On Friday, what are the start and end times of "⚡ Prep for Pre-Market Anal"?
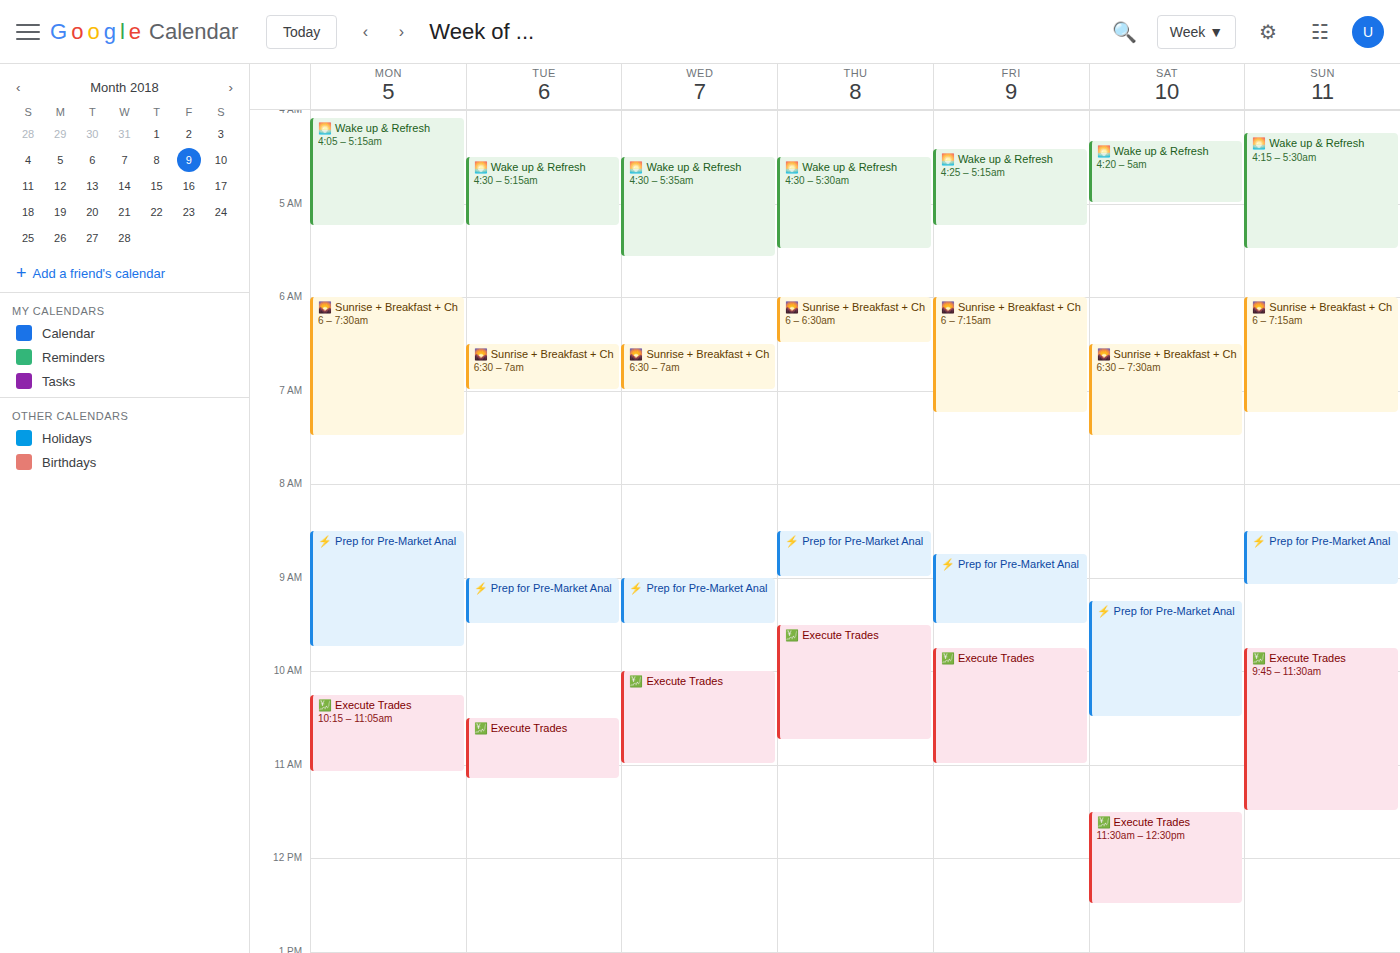
08:45 to 09:30